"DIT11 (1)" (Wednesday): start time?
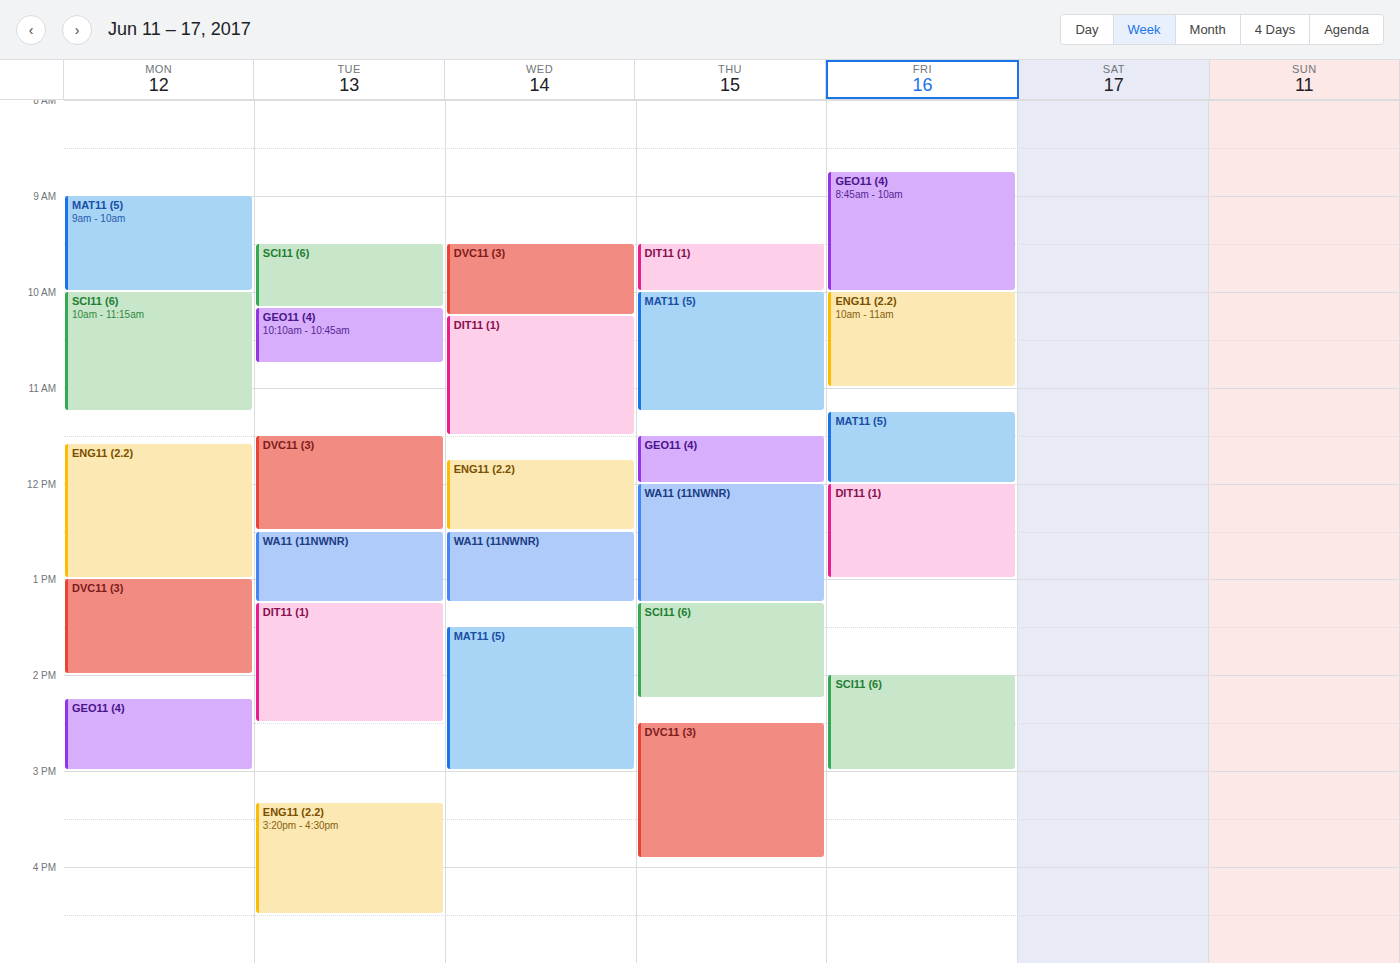
10:15 AM